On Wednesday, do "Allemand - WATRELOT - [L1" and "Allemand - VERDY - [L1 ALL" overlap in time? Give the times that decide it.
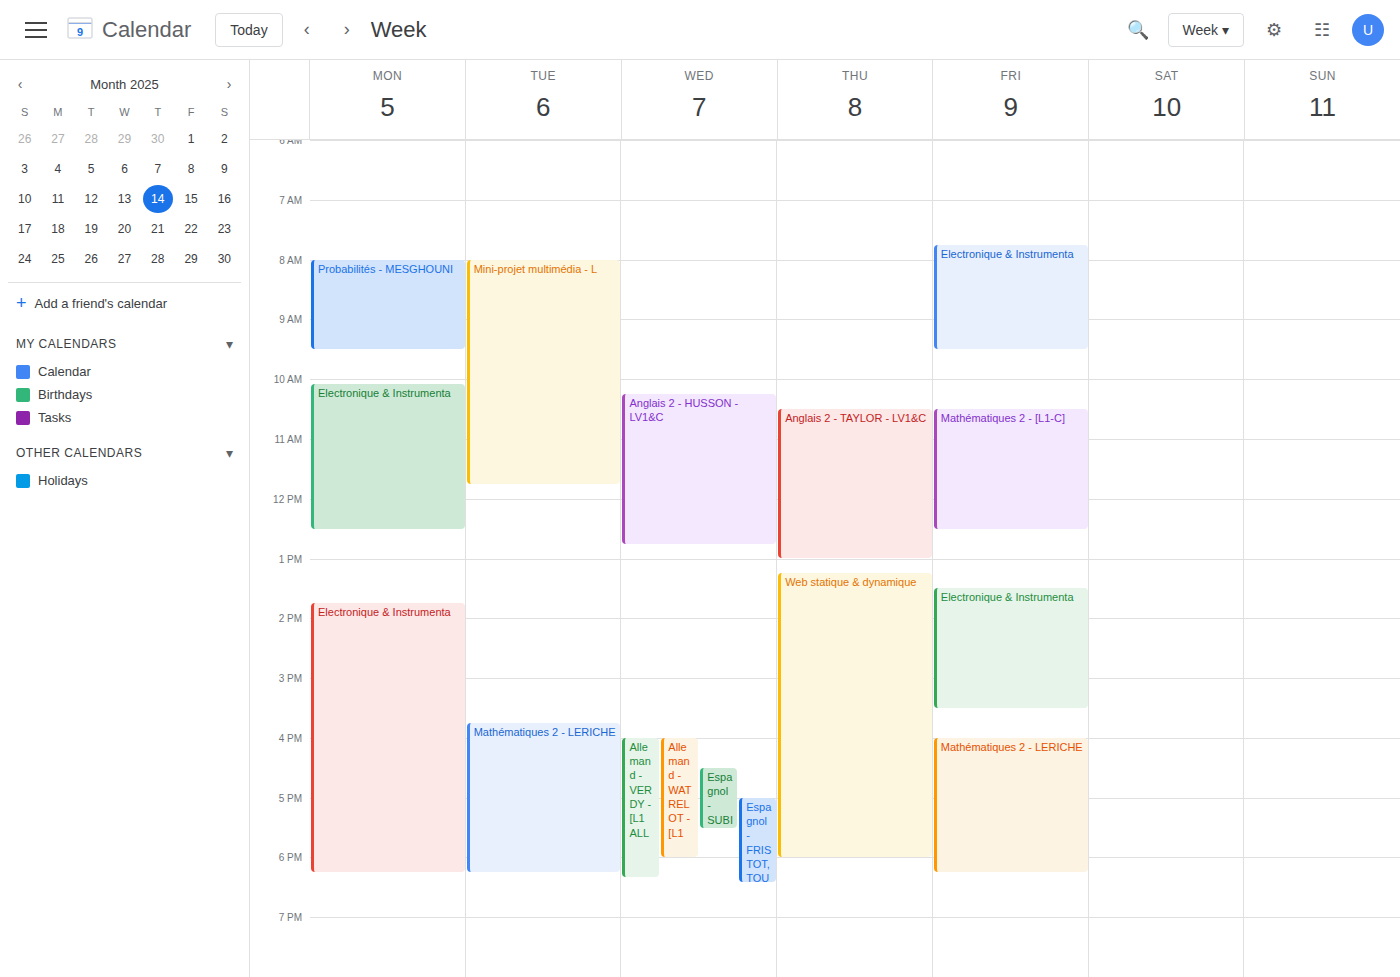
"Allemand - VERDY - [L1 ALL" starts at 4:00 PM, before "Allemand - WATRELOT - [L1" ends at 6:00 PM -- they overlap.